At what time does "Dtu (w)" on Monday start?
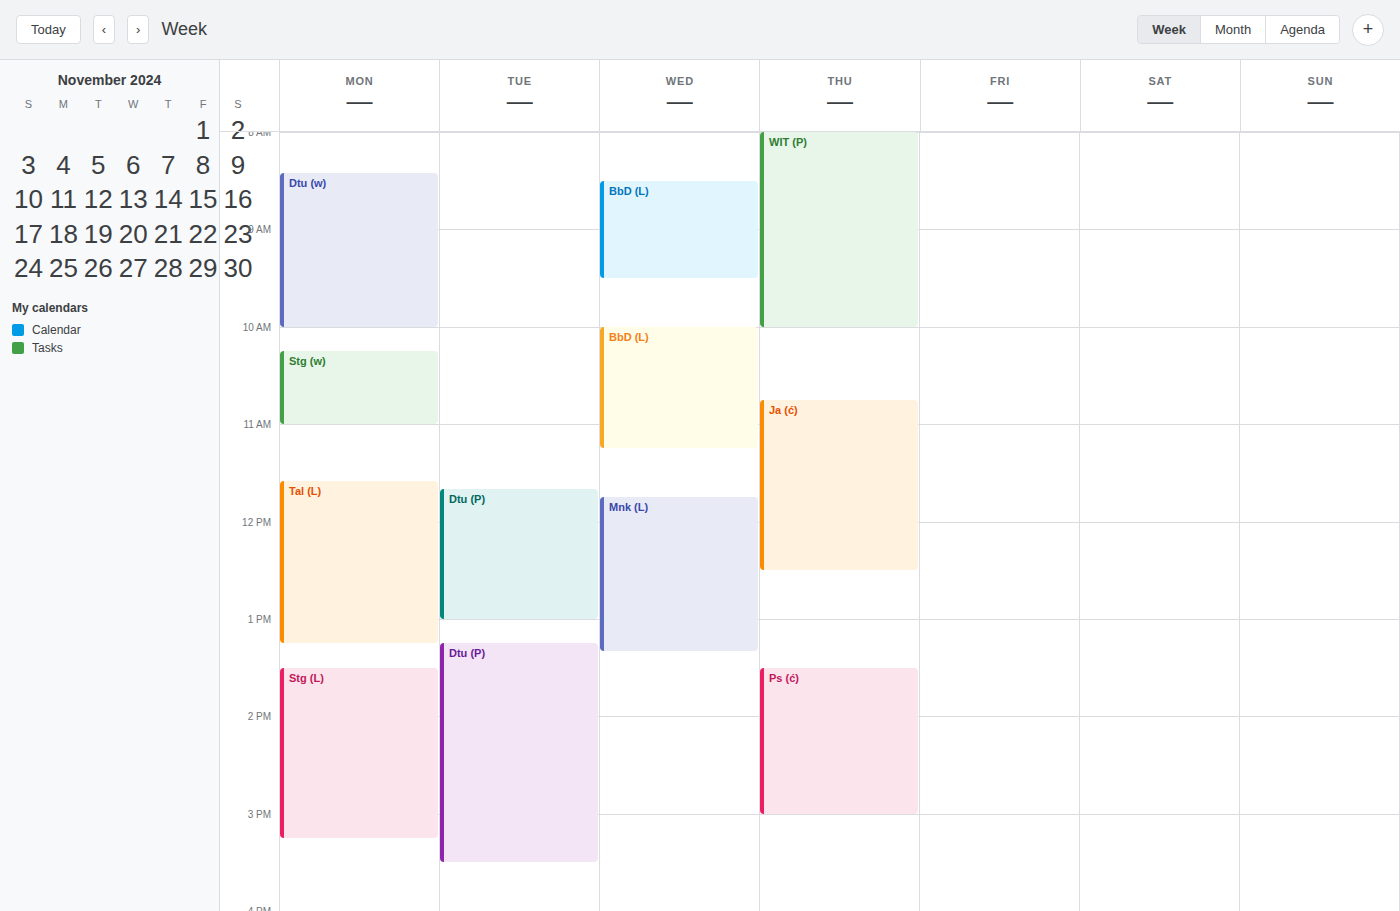
8:25 AM